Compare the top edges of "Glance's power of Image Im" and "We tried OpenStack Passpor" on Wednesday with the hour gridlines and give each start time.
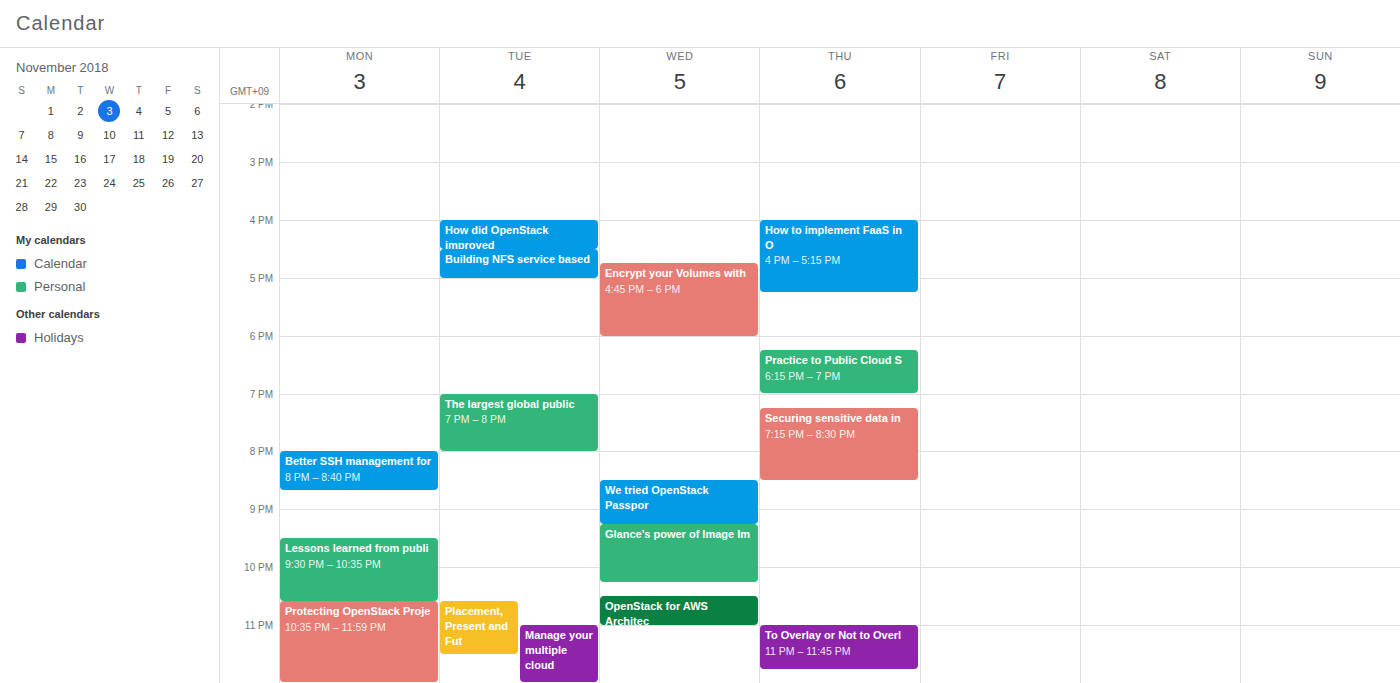
"Glance's power of Image Im": 9:15 PM, neither: a quarter of the way from the 9 PM line to the 10 PM line. "We tried OpenStack Passpor": 8:30 PM, halfway between the 8 PM and 9 PM lines.